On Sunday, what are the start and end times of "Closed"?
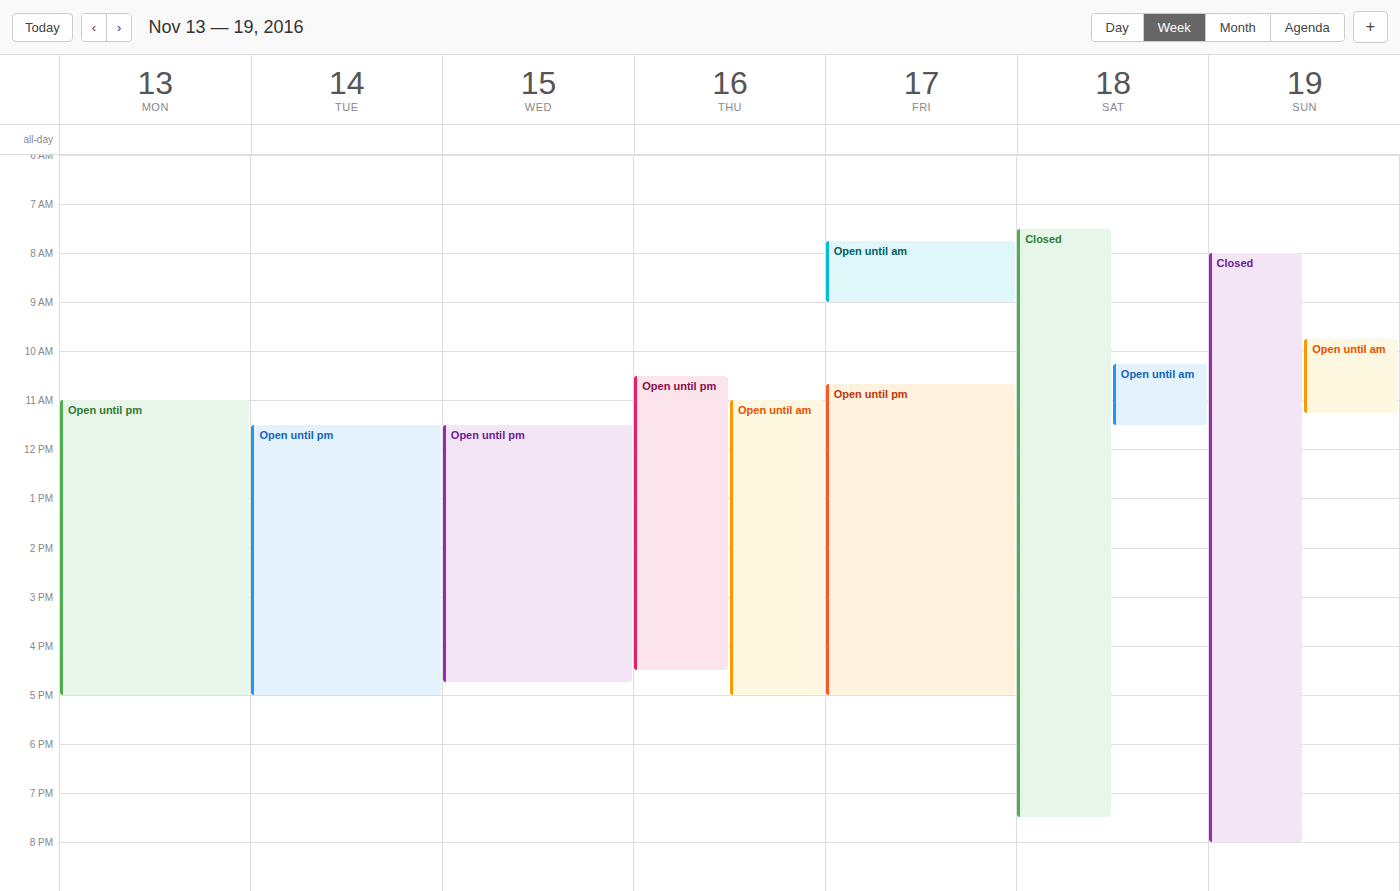
8:00 AM to 8:00 PM